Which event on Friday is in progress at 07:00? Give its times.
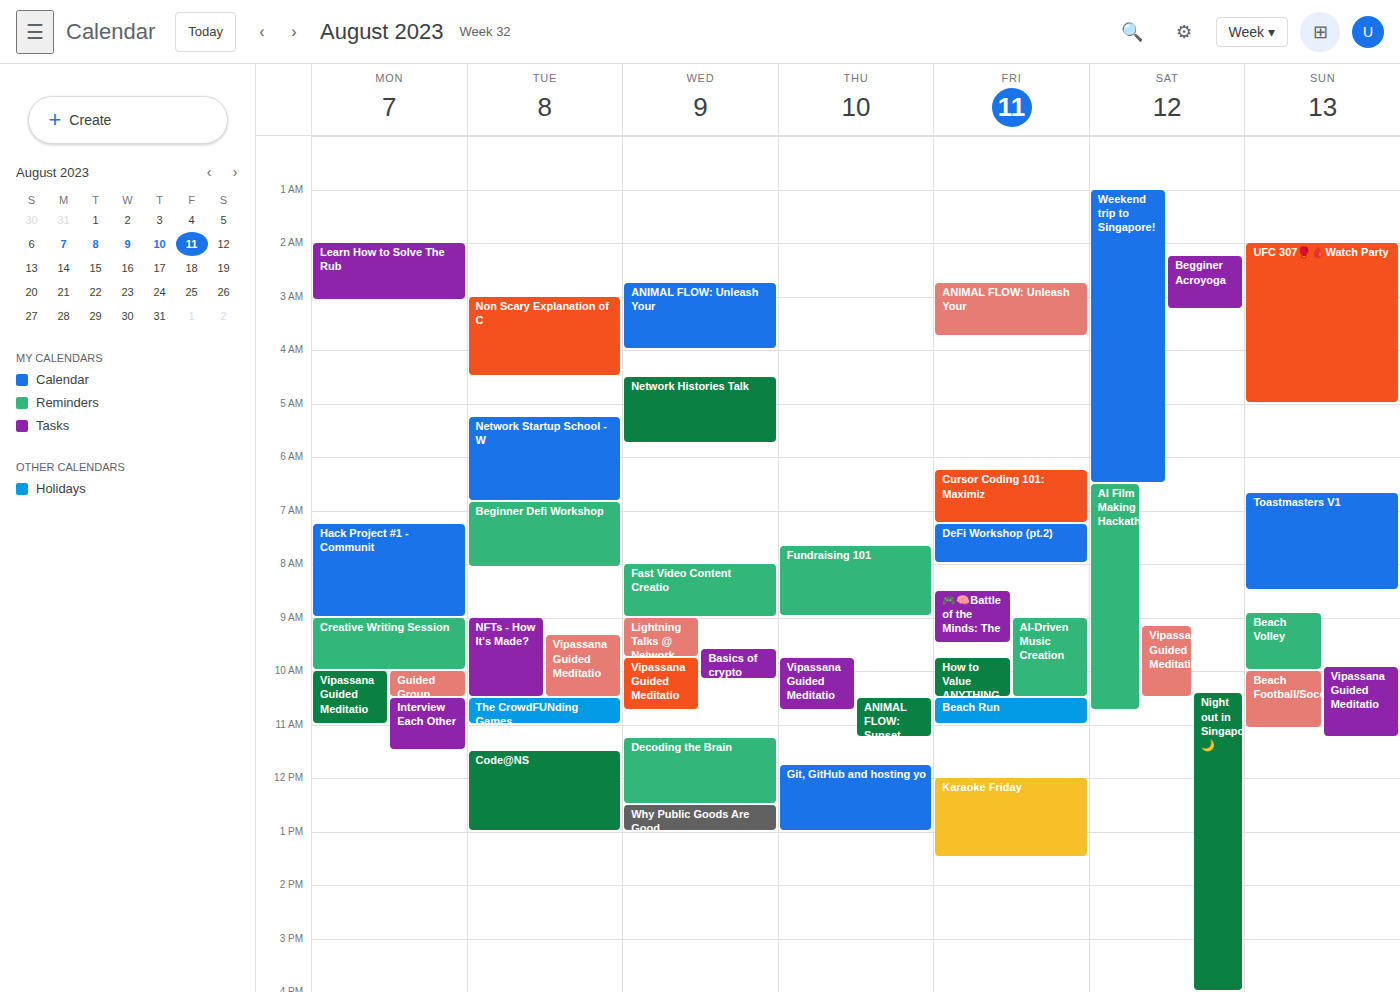
"Cursor Coding 101: Maximiz", 06:15 to 07:15